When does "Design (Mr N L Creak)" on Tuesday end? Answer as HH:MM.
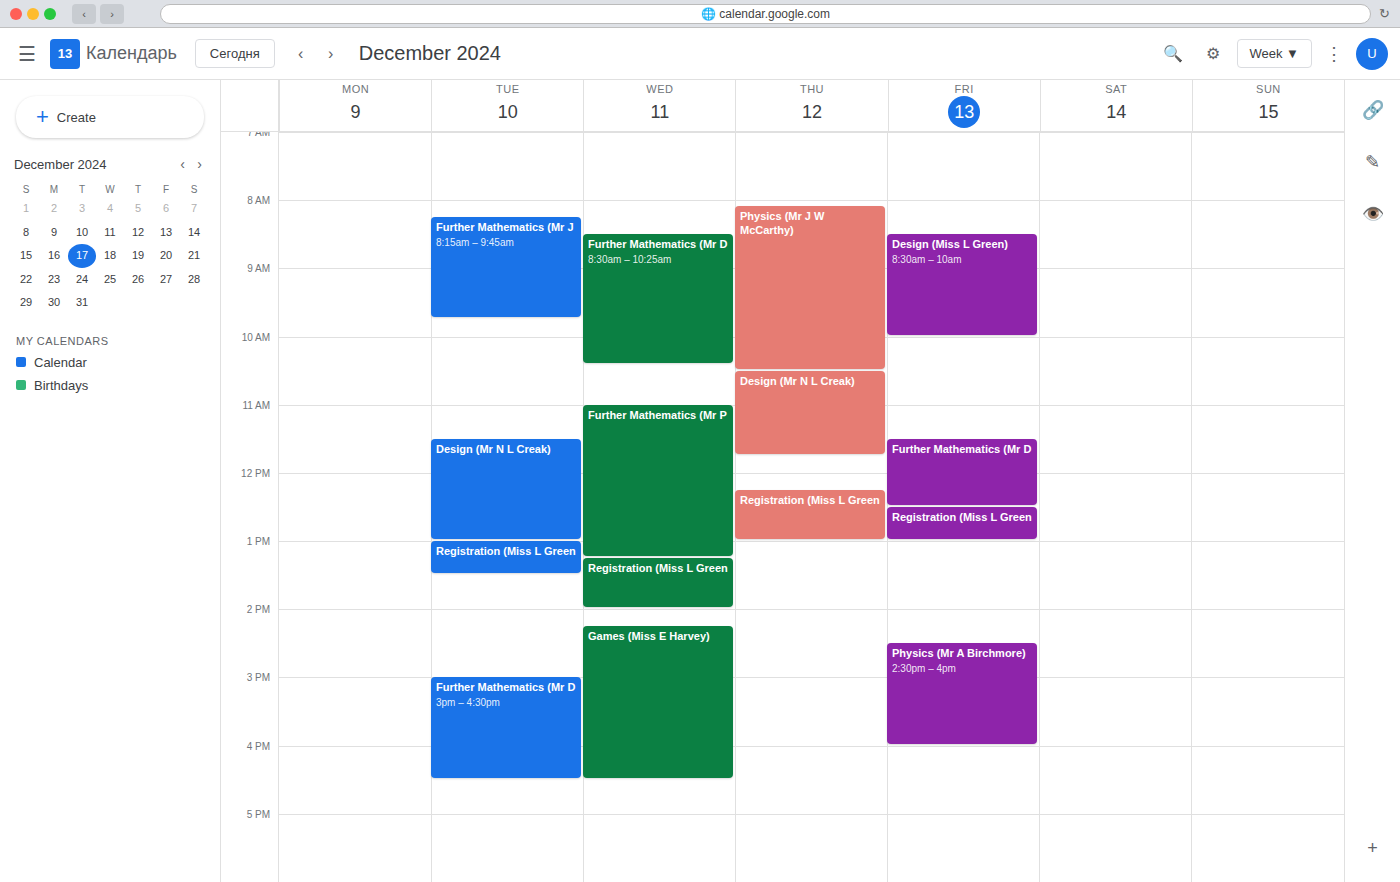
13:00